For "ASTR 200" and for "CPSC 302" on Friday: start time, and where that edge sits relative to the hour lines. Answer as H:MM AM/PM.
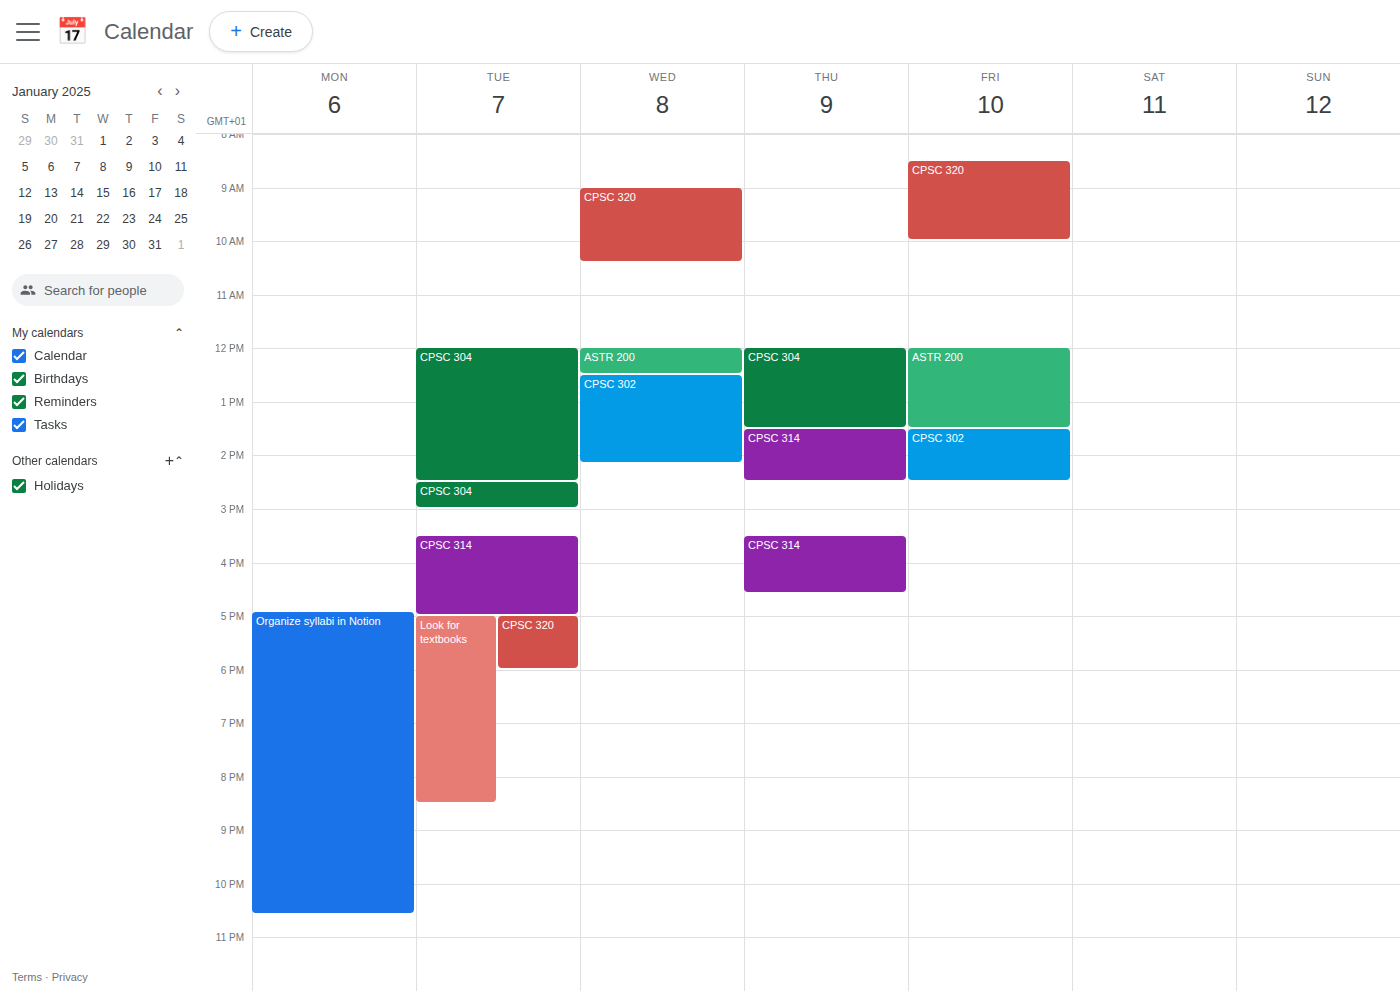
"ASTR 200": 12:00 PM, exactly on the 12 PM line. "CPSC 302": 1:30 PM, halfway between the 1 PM and 2 PM lines.